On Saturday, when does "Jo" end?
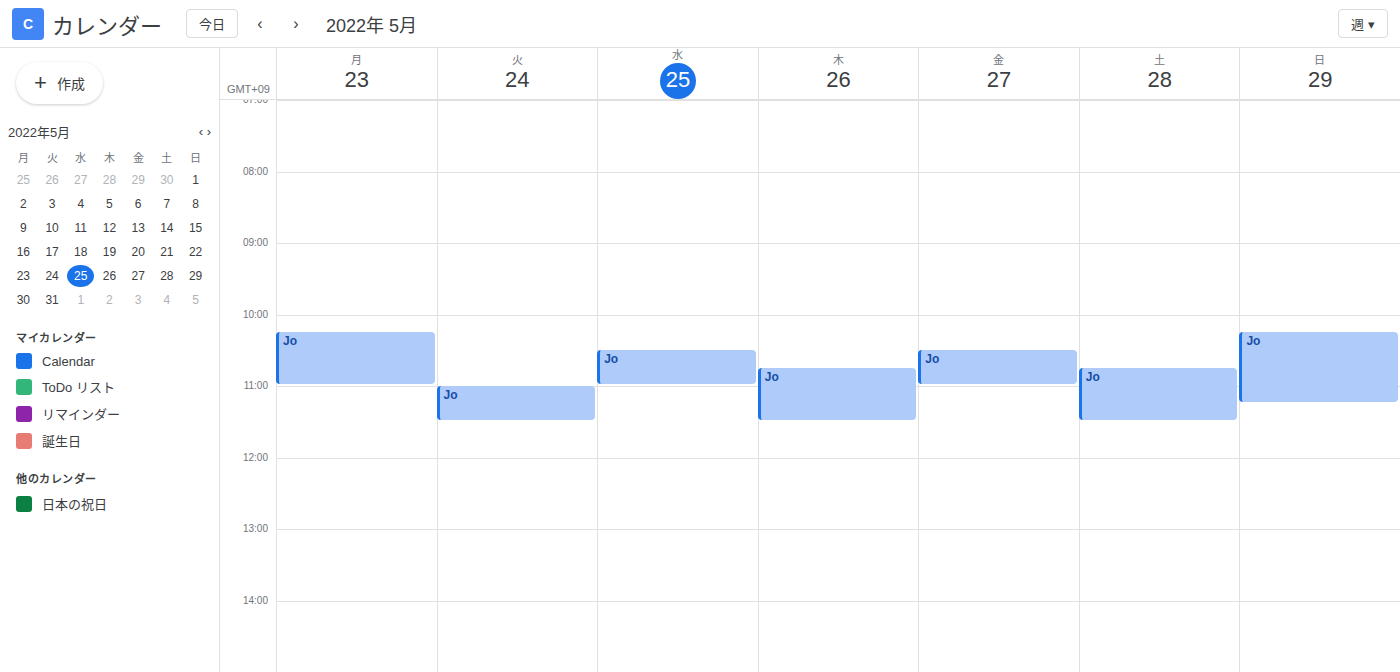
11:30 AM